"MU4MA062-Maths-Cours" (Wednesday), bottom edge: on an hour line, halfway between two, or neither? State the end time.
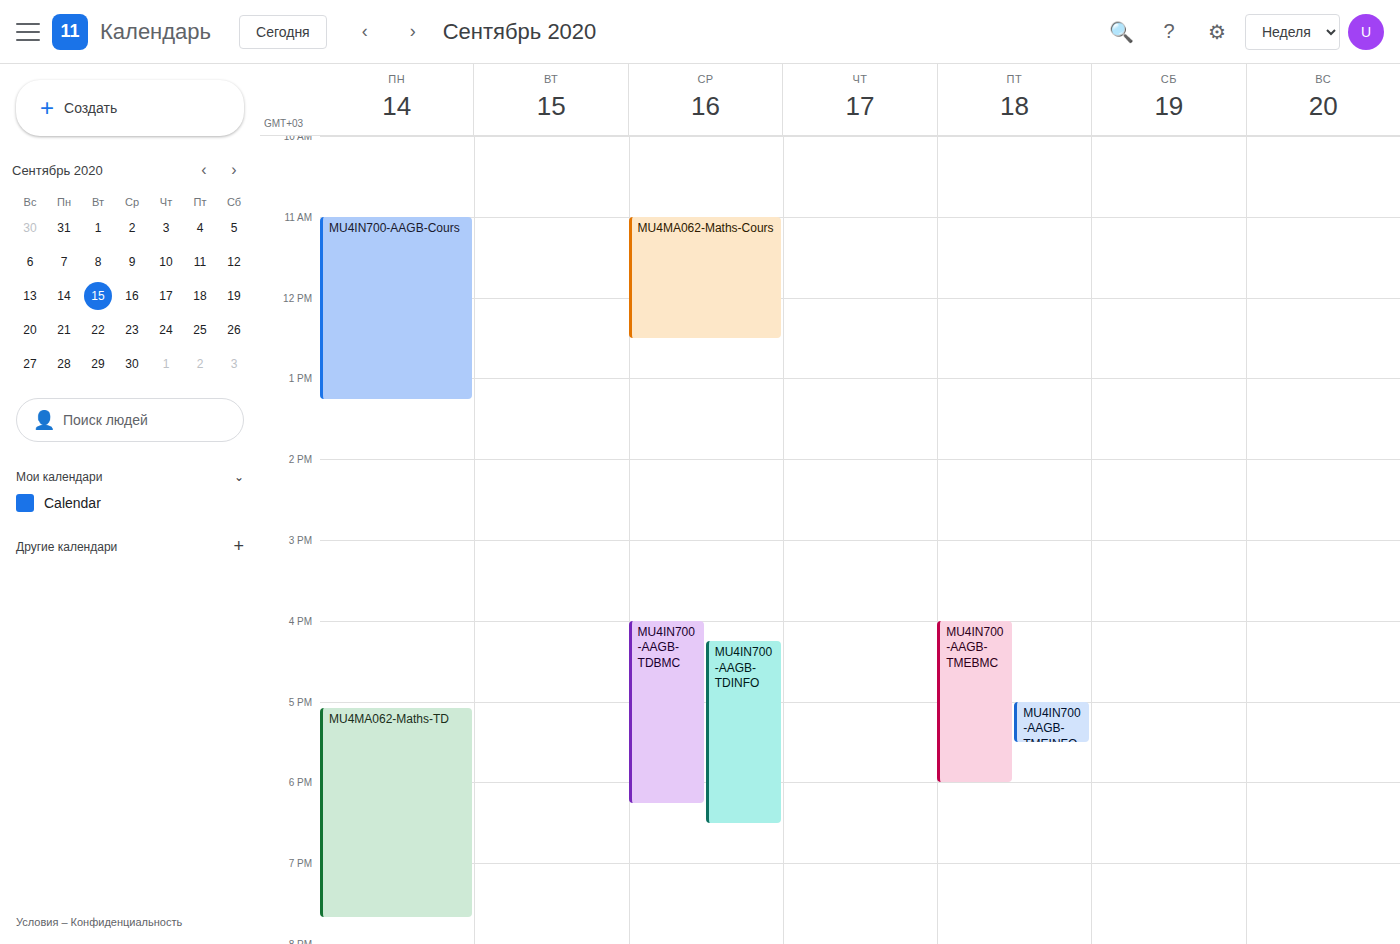
12:30 PM -- halfway between the 12 PM and 1 PM lines.